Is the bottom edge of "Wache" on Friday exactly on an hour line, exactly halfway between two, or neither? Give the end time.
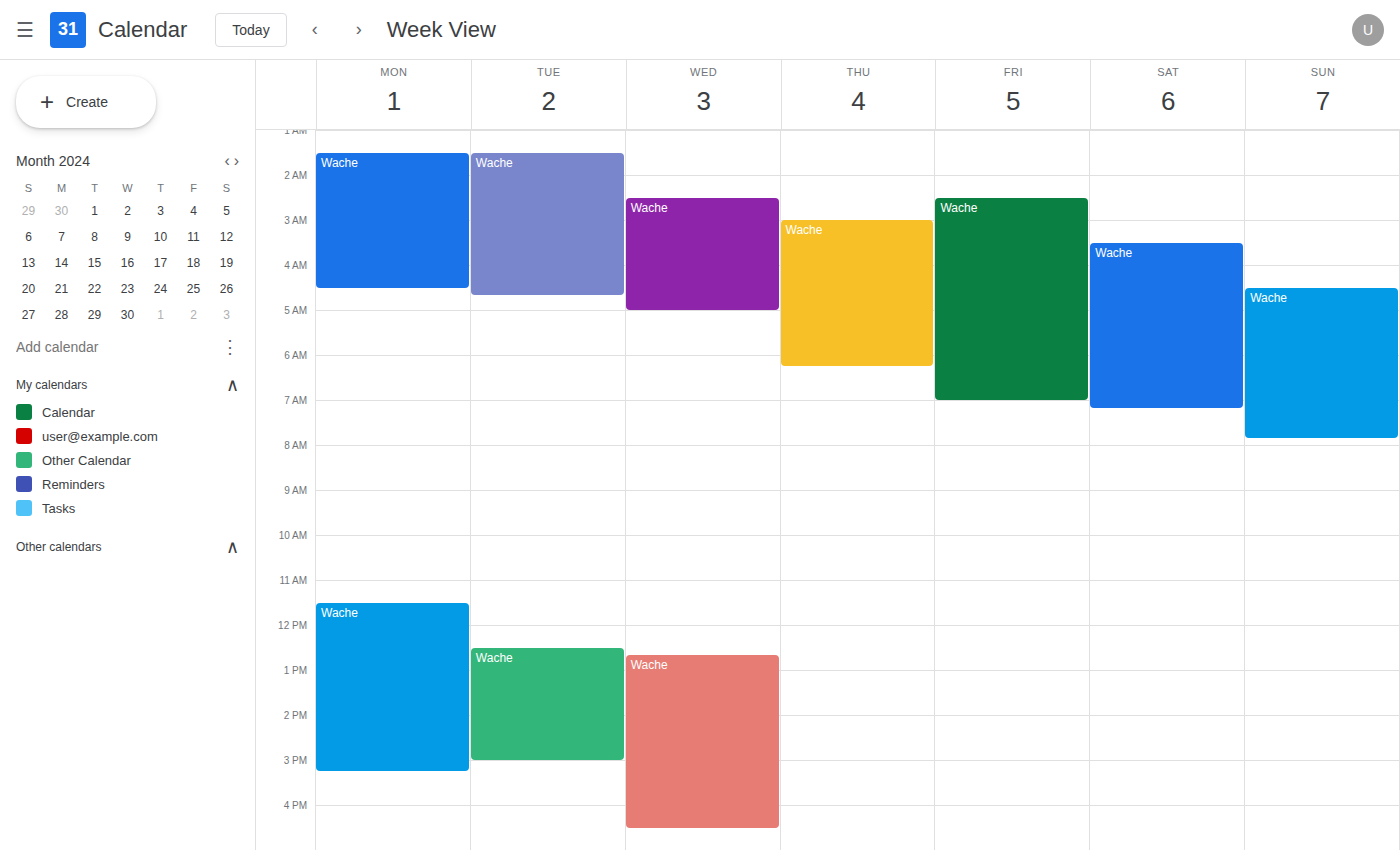
7:00 AM -- exactly on the 7 AM line.